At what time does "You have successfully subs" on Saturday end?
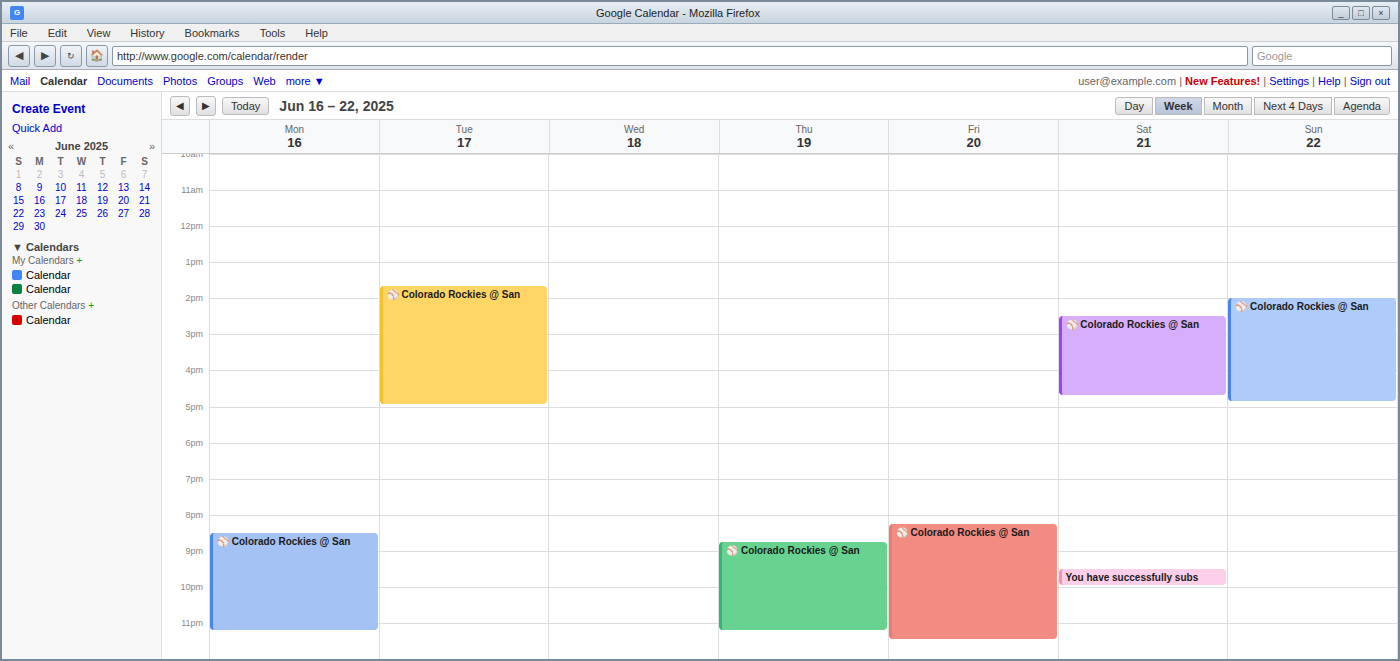
10:00 PM